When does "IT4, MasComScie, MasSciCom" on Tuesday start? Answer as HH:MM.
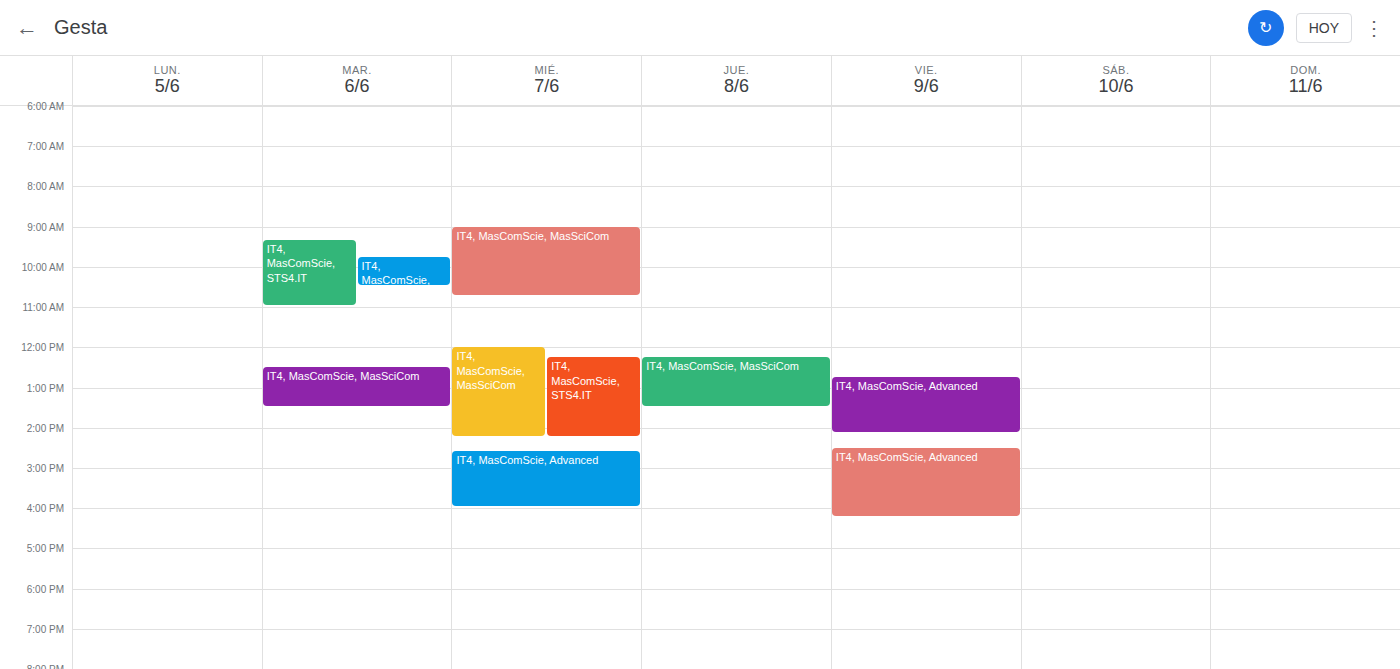
12:30